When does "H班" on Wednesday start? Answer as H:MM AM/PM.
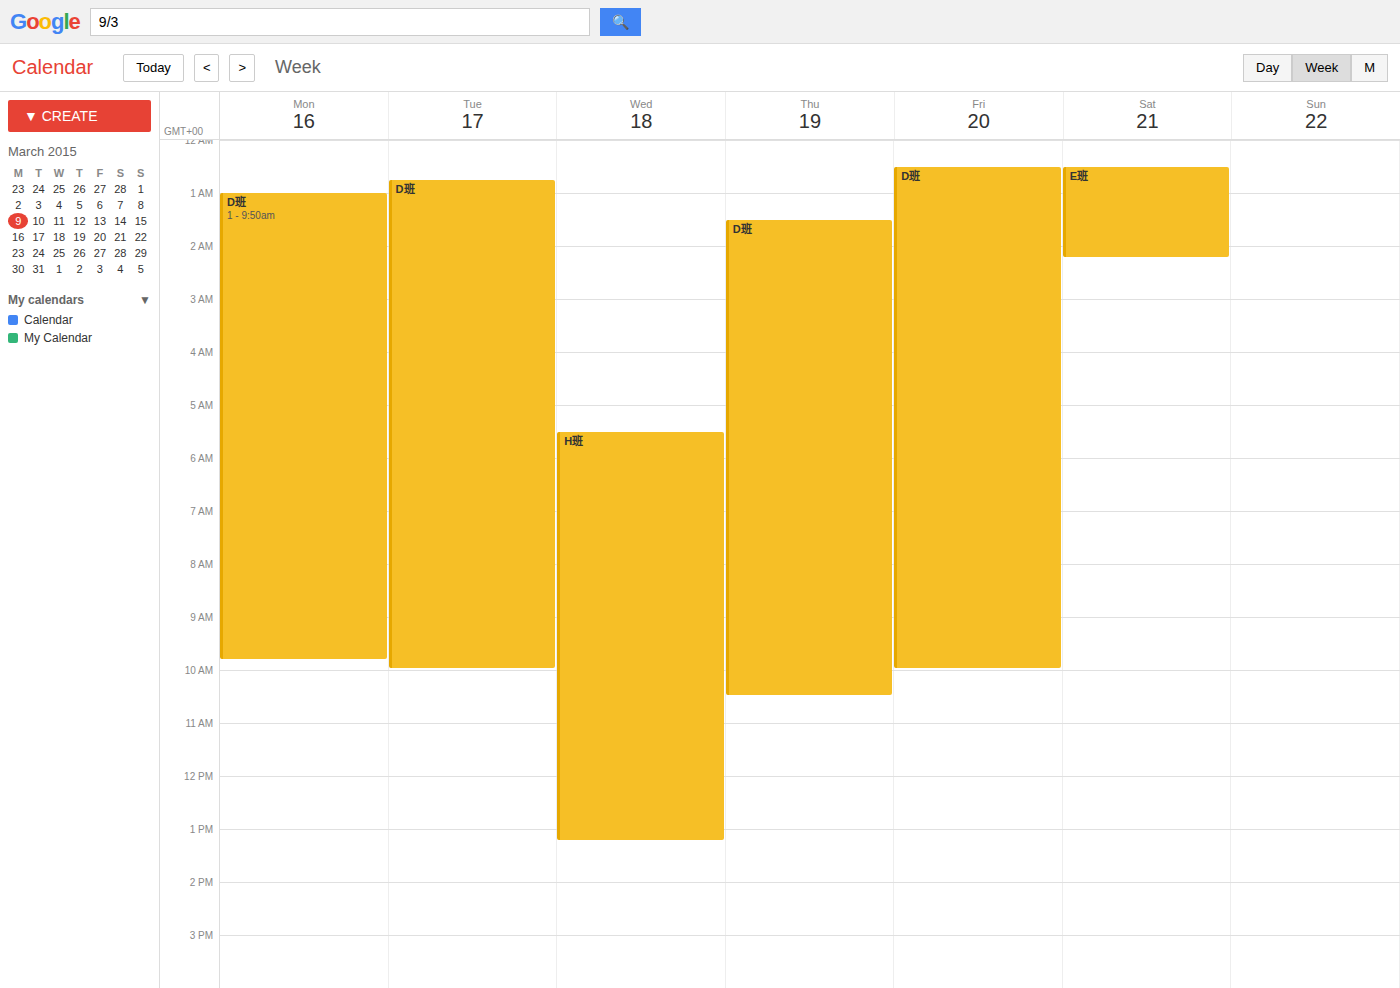
5:30 AM